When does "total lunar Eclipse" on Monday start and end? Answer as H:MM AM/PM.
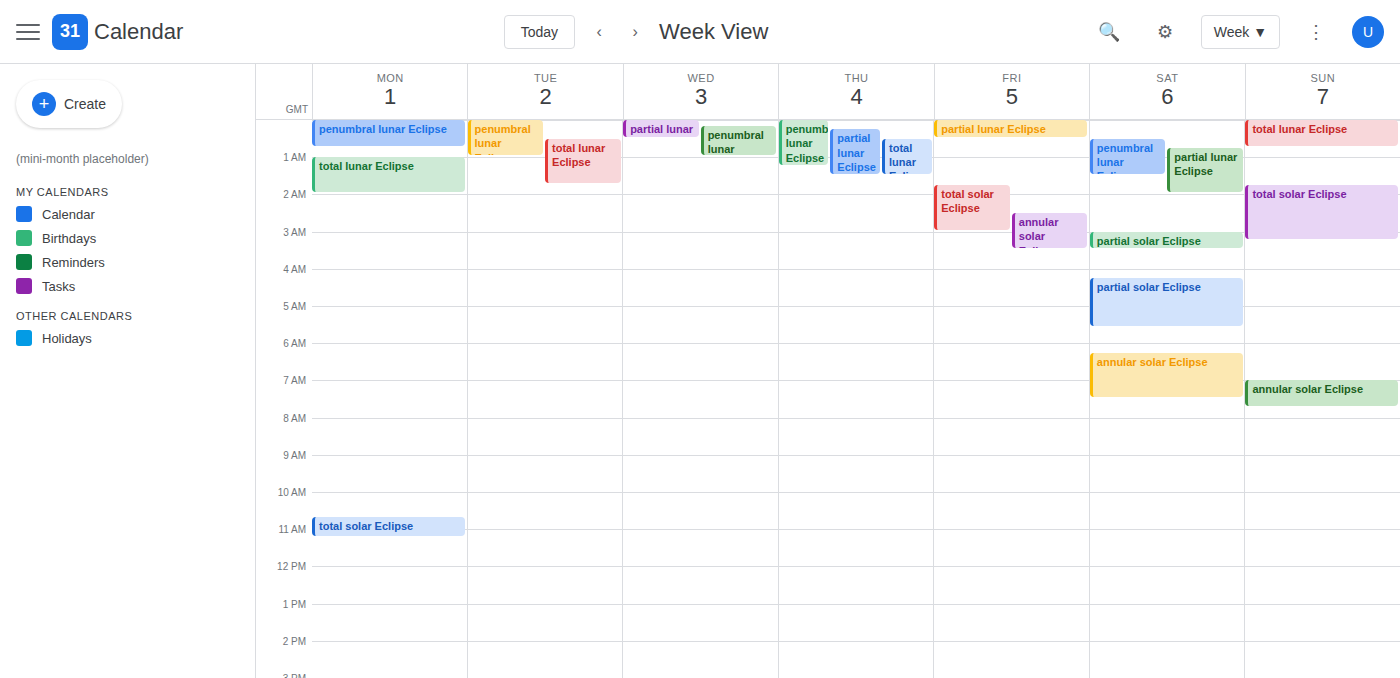
1:00 AM to 2:00 AM